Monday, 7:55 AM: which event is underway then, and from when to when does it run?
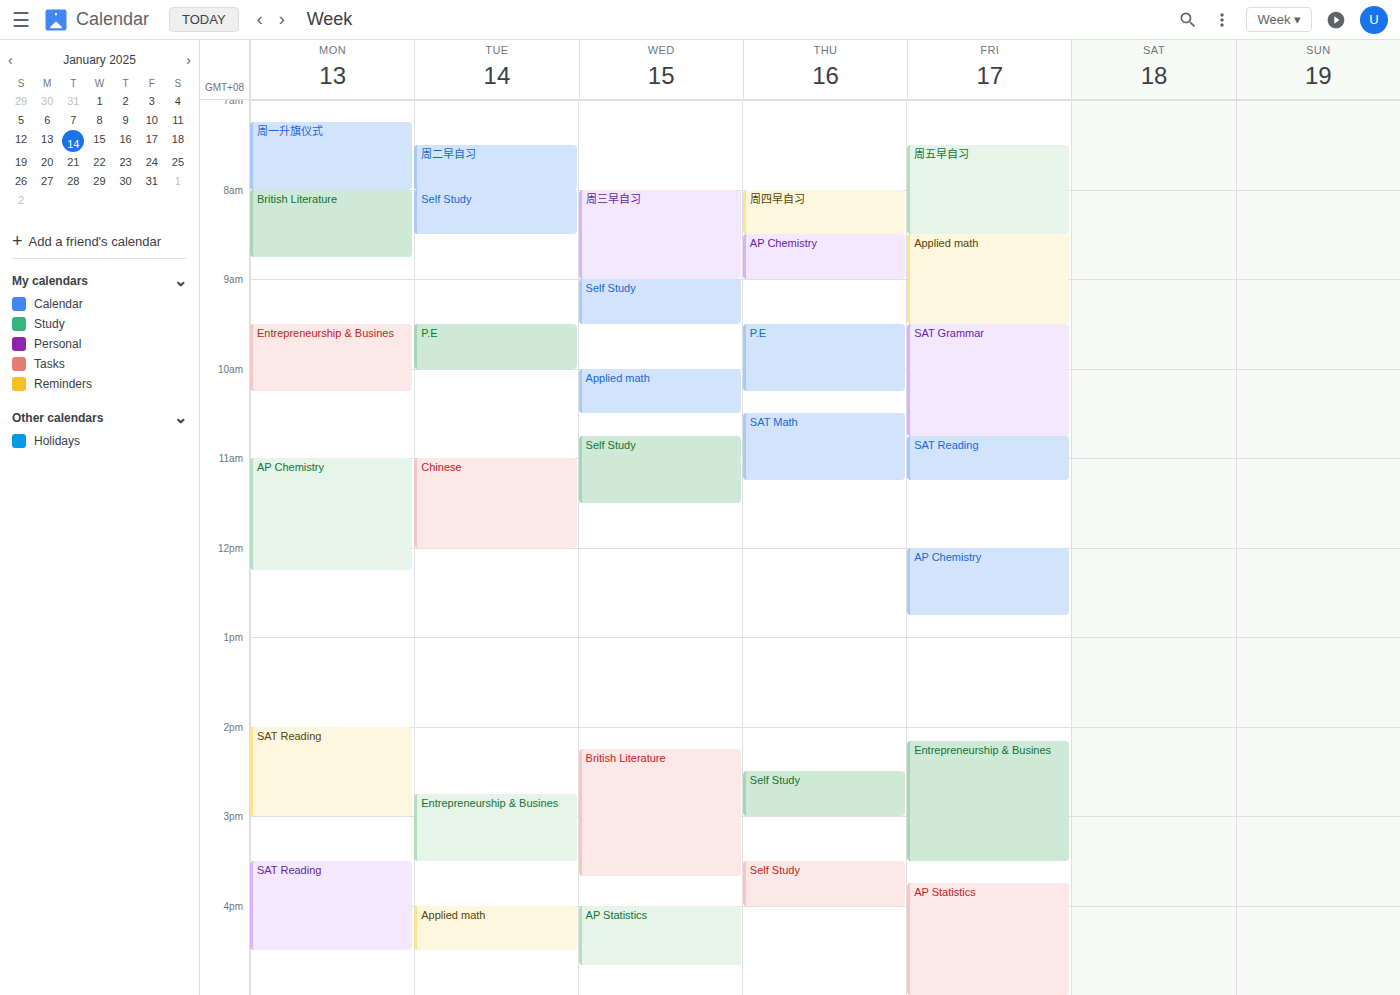
"周一升旗仪式", 7:15 AM to 8:00 AM